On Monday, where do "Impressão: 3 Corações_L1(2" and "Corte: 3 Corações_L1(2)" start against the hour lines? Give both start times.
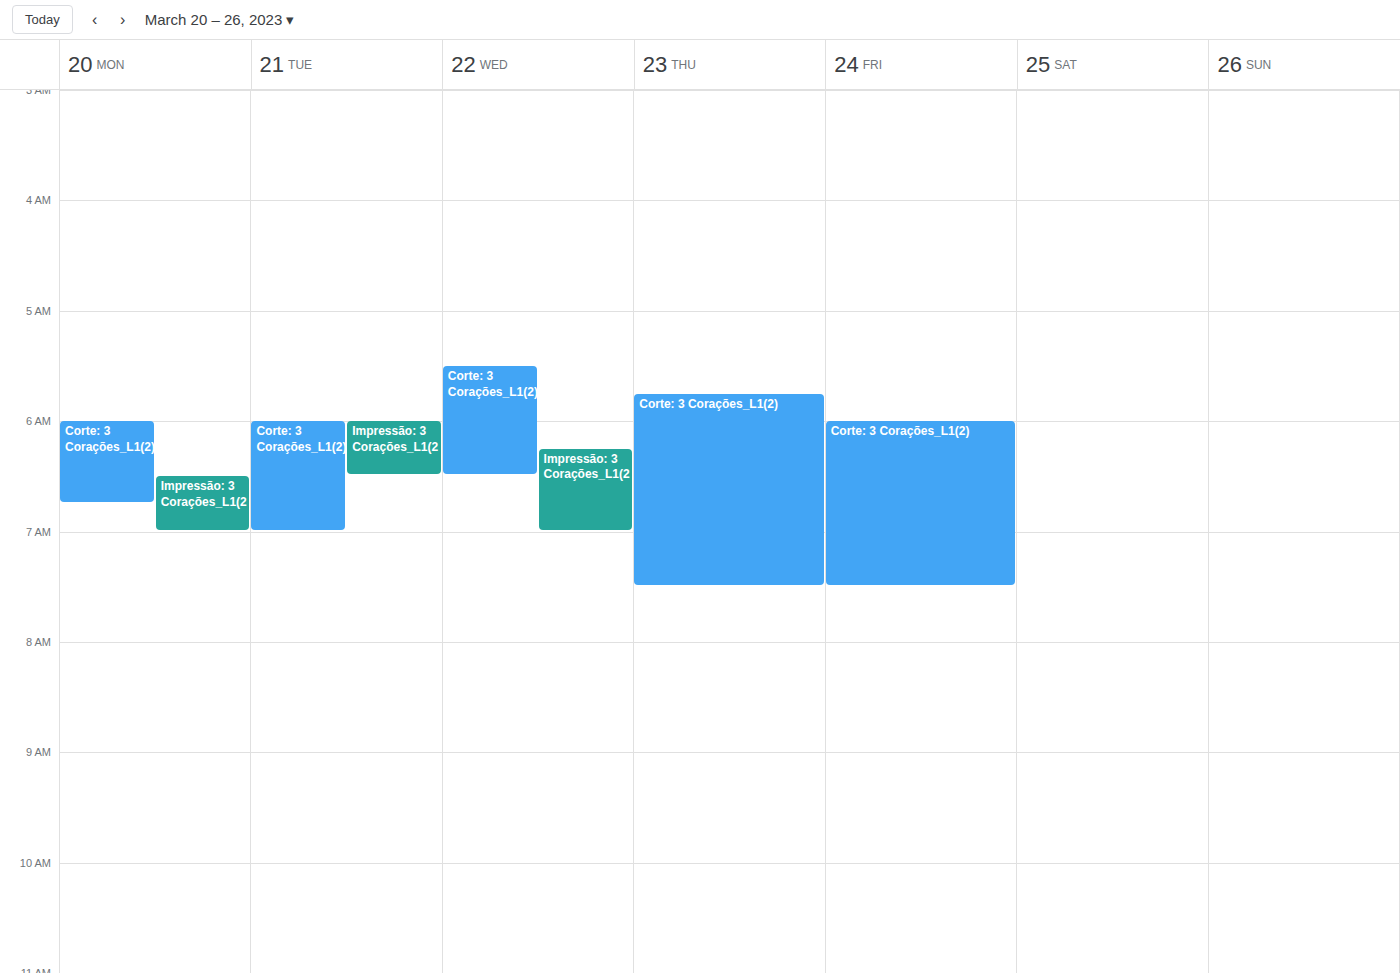
"Impressão: 3 Corações_L1(2": 6:30 AM, halfway between the 6 AM and 7 AM lines. "Corte: 3 Corações_L1(2)": 6:00 AM, exactly on the 6 AM line.